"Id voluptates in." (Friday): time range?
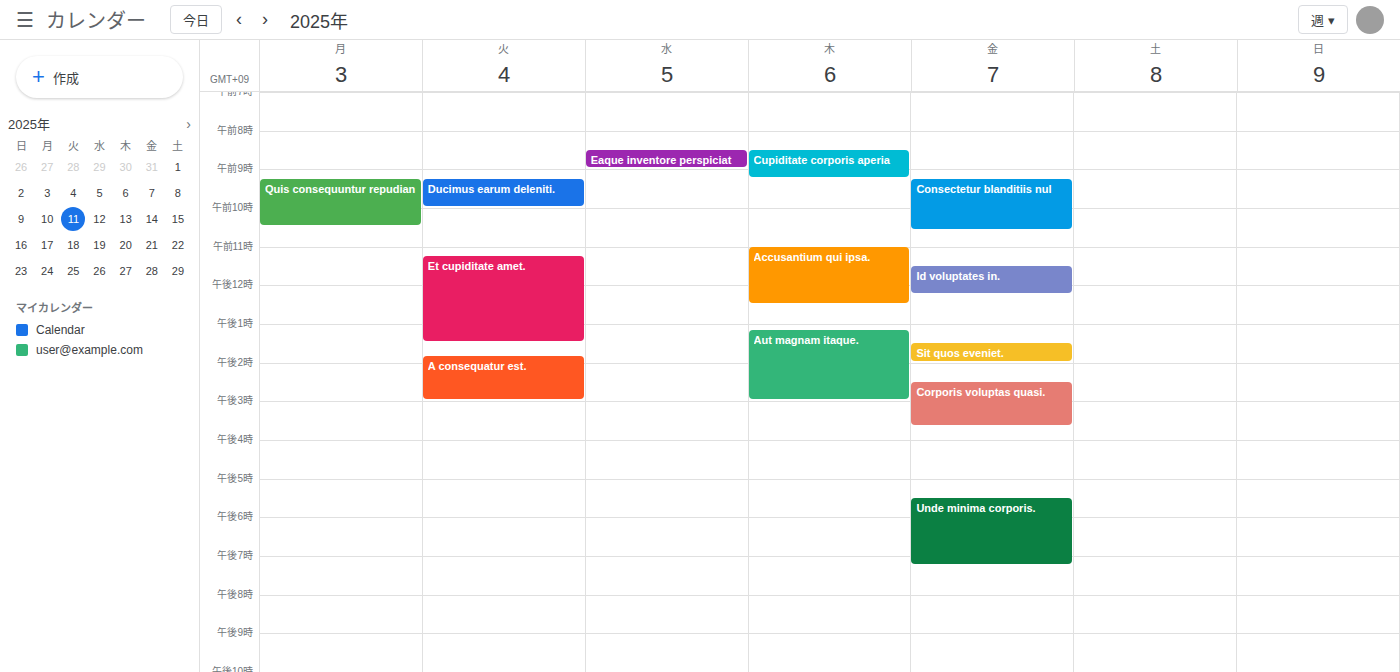
11:30 AM to 12:15 PM